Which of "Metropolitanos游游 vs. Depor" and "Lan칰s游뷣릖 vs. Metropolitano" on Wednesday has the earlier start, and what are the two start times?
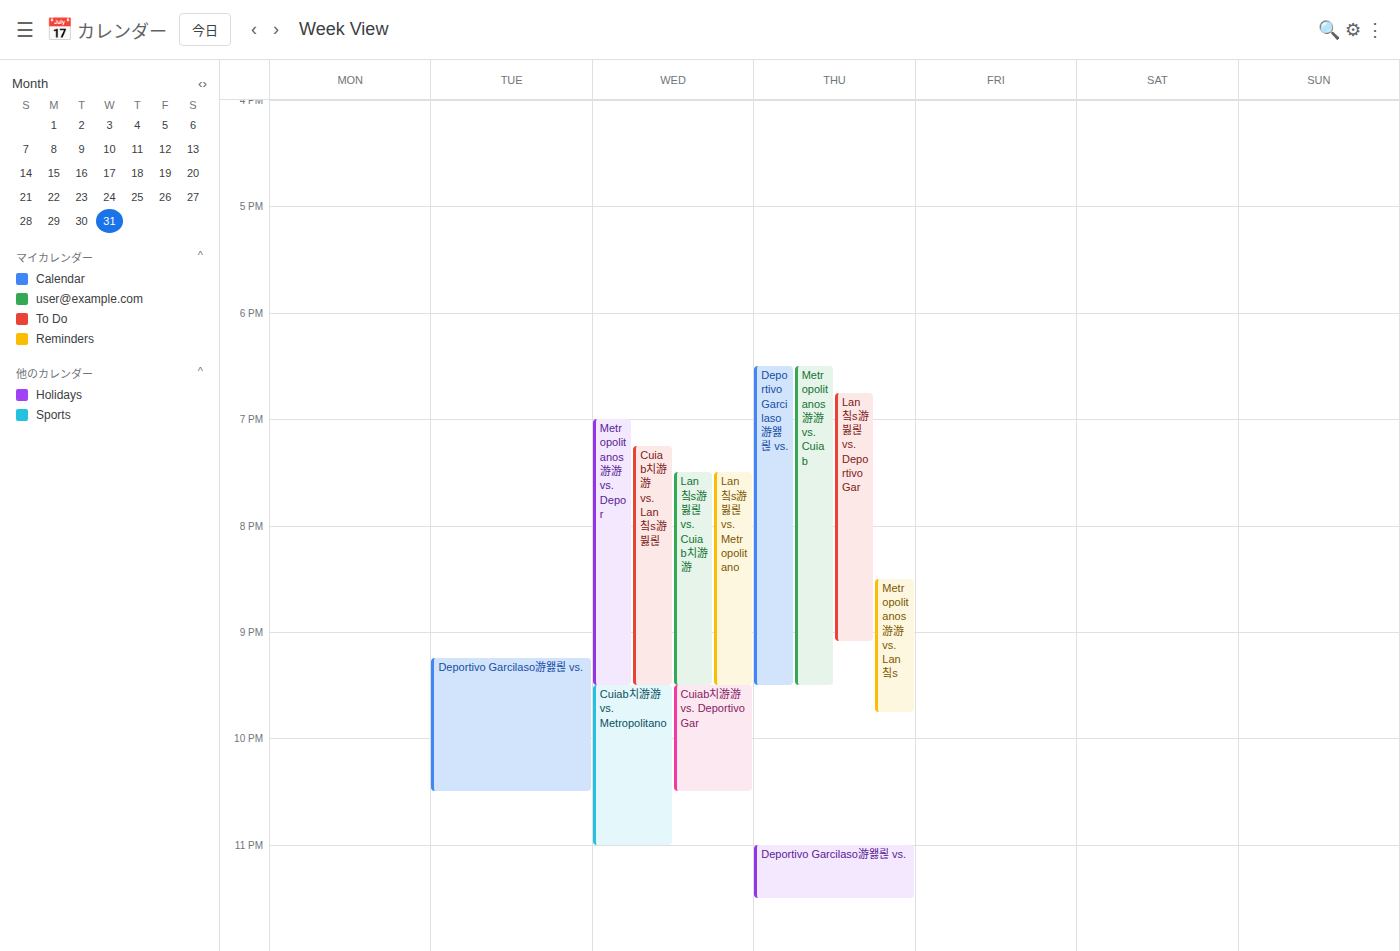
"Metropolitanos游游 vs. Depor" 7:00 PM; "Lan칰s游뷣릖 vs. Metropolitano" 7:30 PM.